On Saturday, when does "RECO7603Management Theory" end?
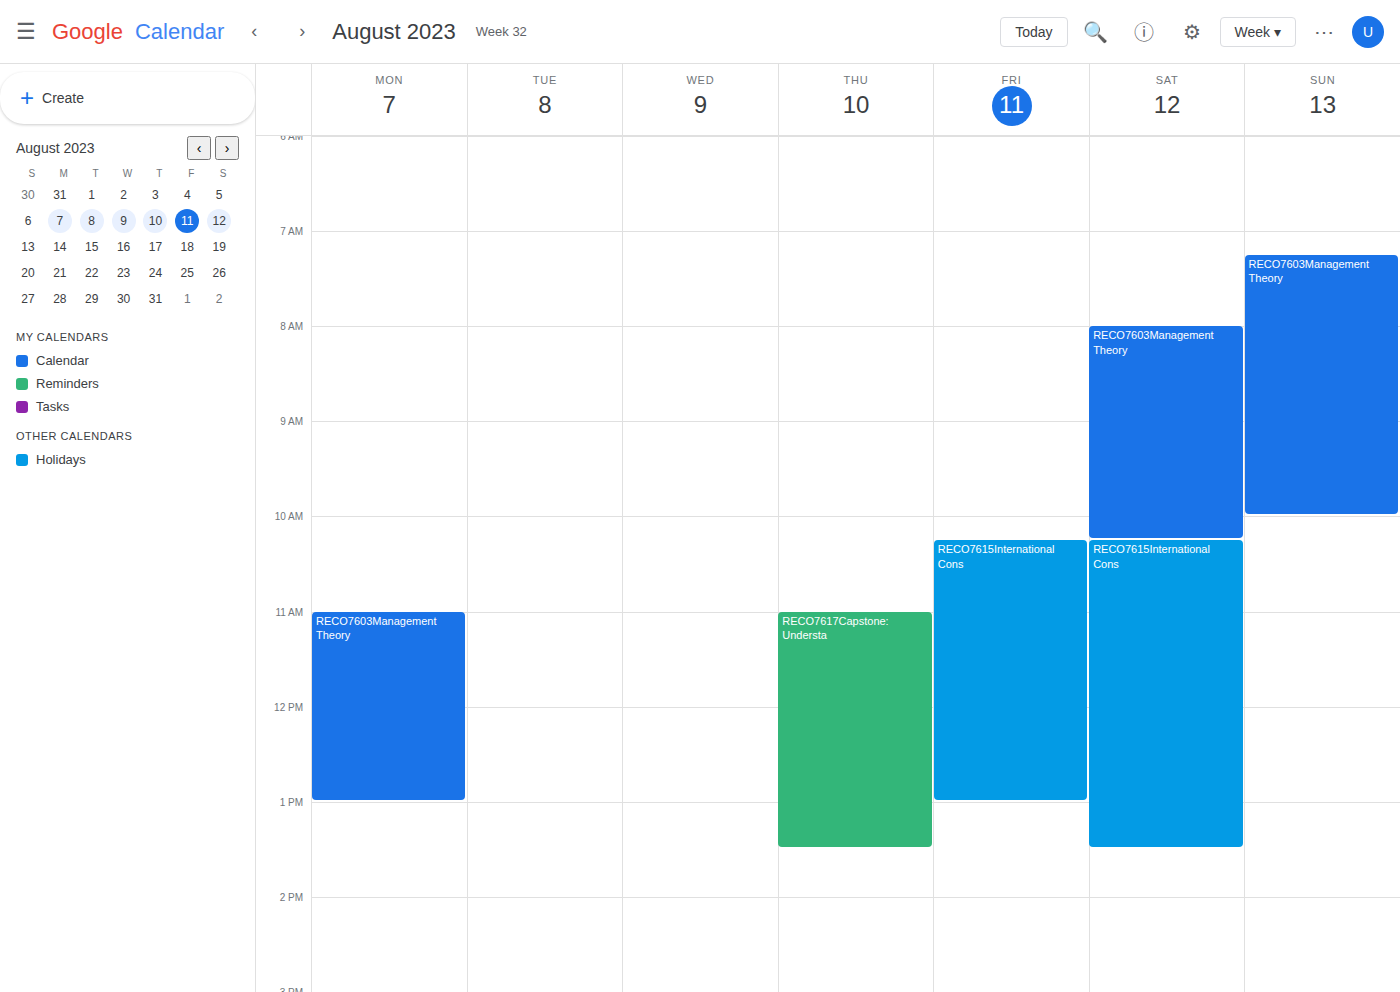
10:15 AM